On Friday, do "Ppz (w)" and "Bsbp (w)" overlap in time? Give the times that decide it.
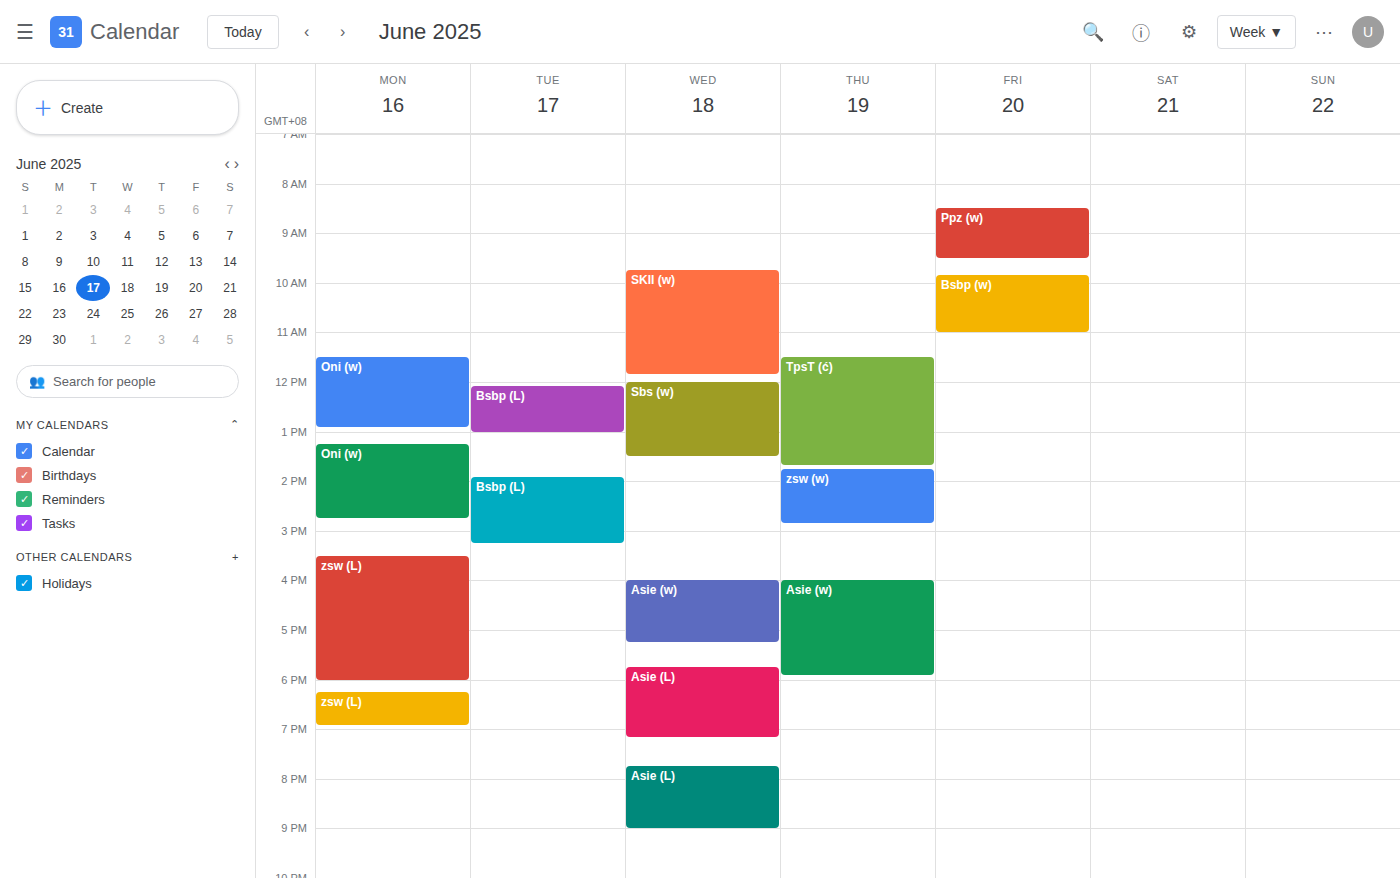
"Ppz (w)" ends at 9:30 AM and "Bsbp (w)" starts at 9:50 AM -- no overlap.